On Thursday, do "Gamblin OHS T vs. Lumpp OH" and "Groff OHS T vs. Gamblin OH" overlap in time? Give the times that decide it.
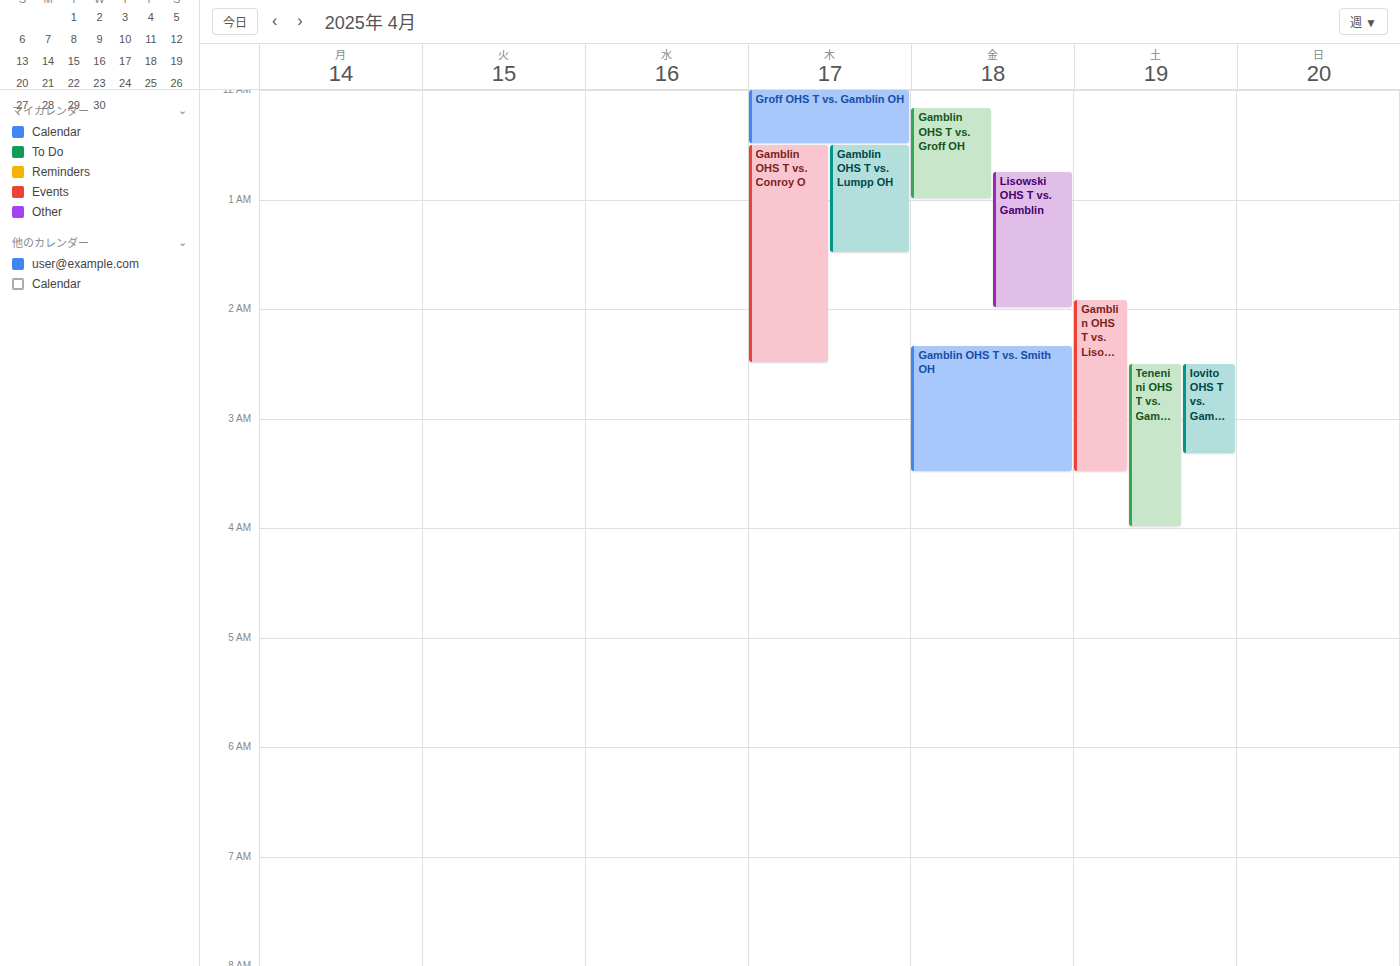
"Groff OHS T vs. Gamblin OH" ends at 12:30 AM, exactly when "Gamblin OHS T vs. Lumpp OH" starts -- they touch but do not overlap.